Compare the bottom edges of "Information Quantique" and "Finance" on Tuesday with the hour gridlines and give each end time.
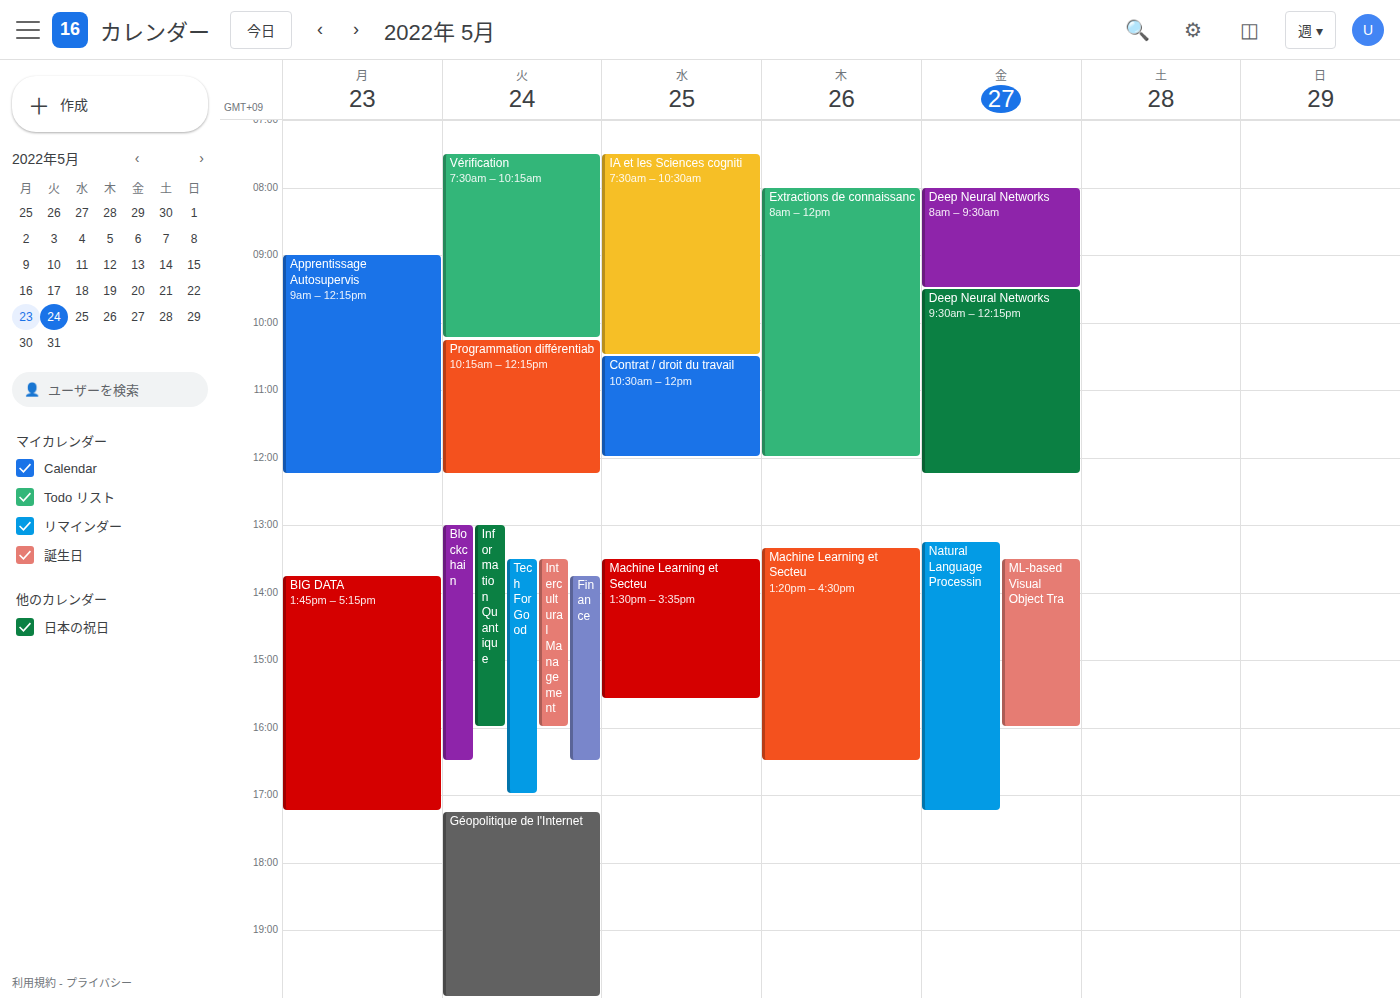
"Information Quantique": 4:00 PM, exactly on the 4 PM line. "Finance": 4:30 PM, halfway between the 4 PM and 5 PM lines.